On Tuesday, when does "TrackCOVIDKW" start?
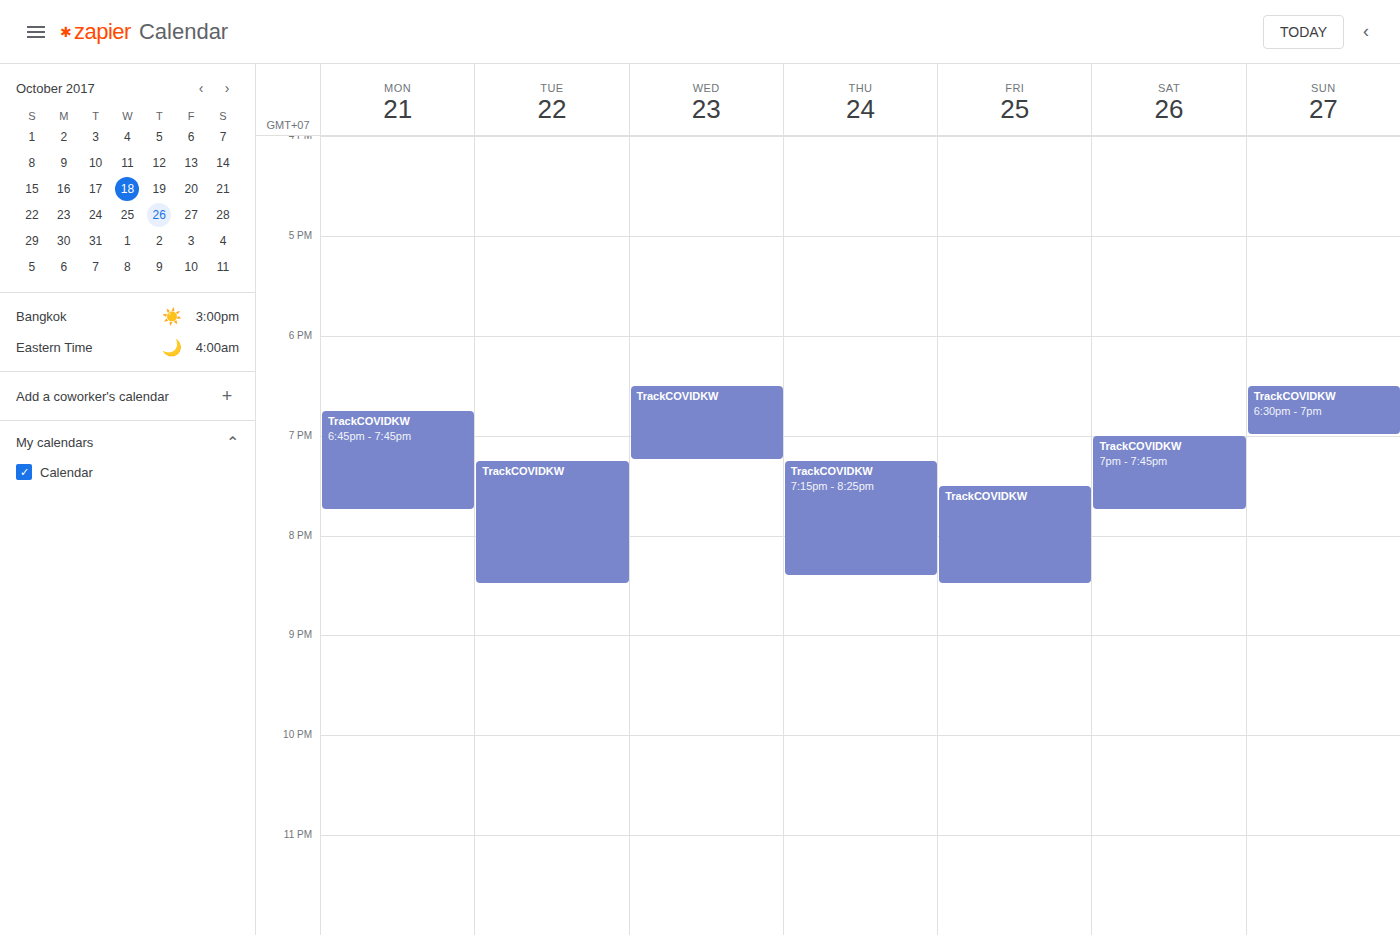
7:15 PM